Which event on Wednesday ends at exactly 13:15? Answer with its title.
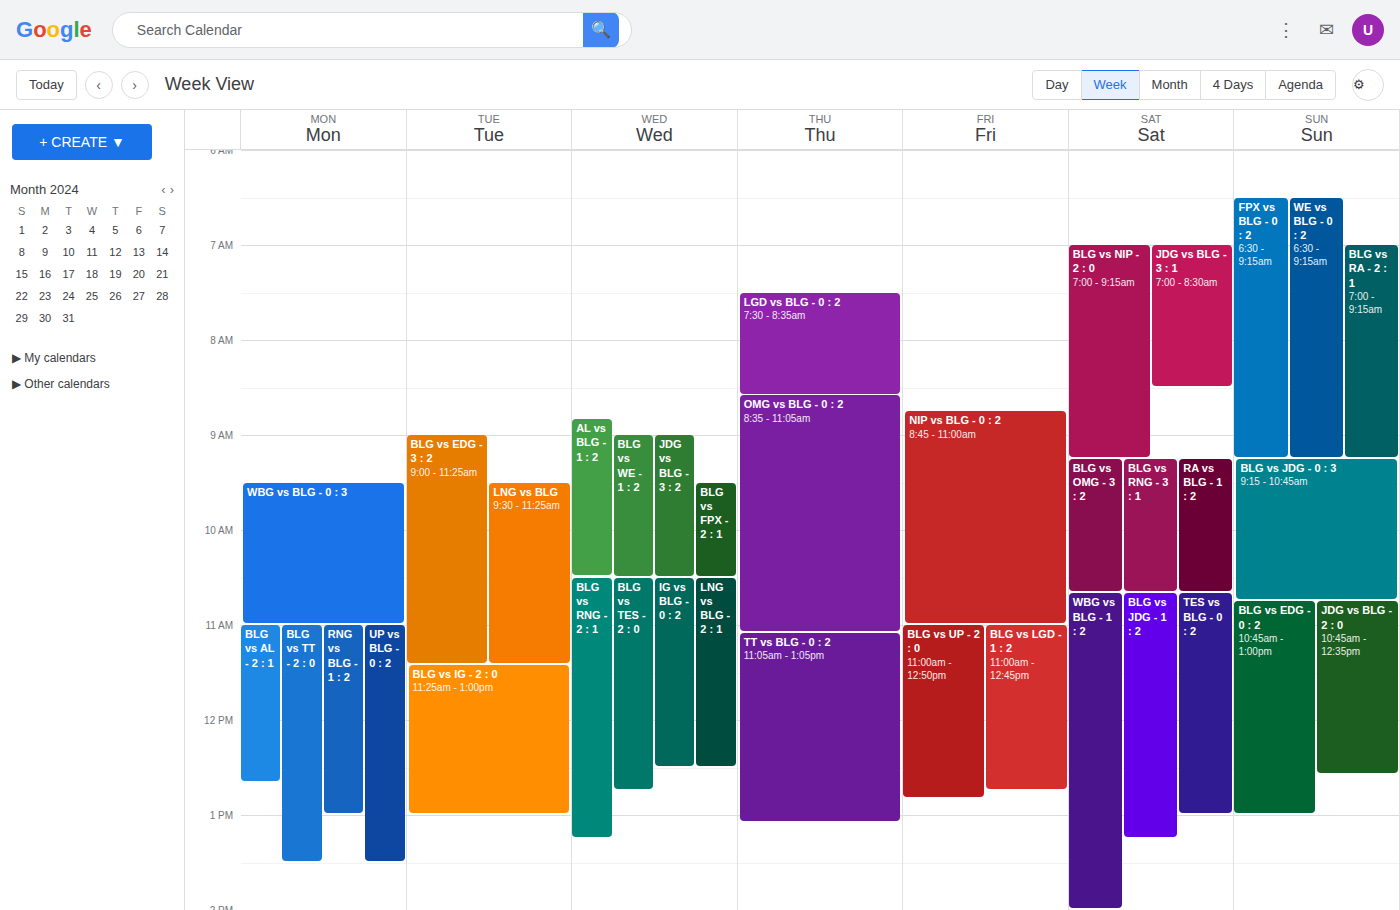
"BLG vs RNG - 2 : 1"